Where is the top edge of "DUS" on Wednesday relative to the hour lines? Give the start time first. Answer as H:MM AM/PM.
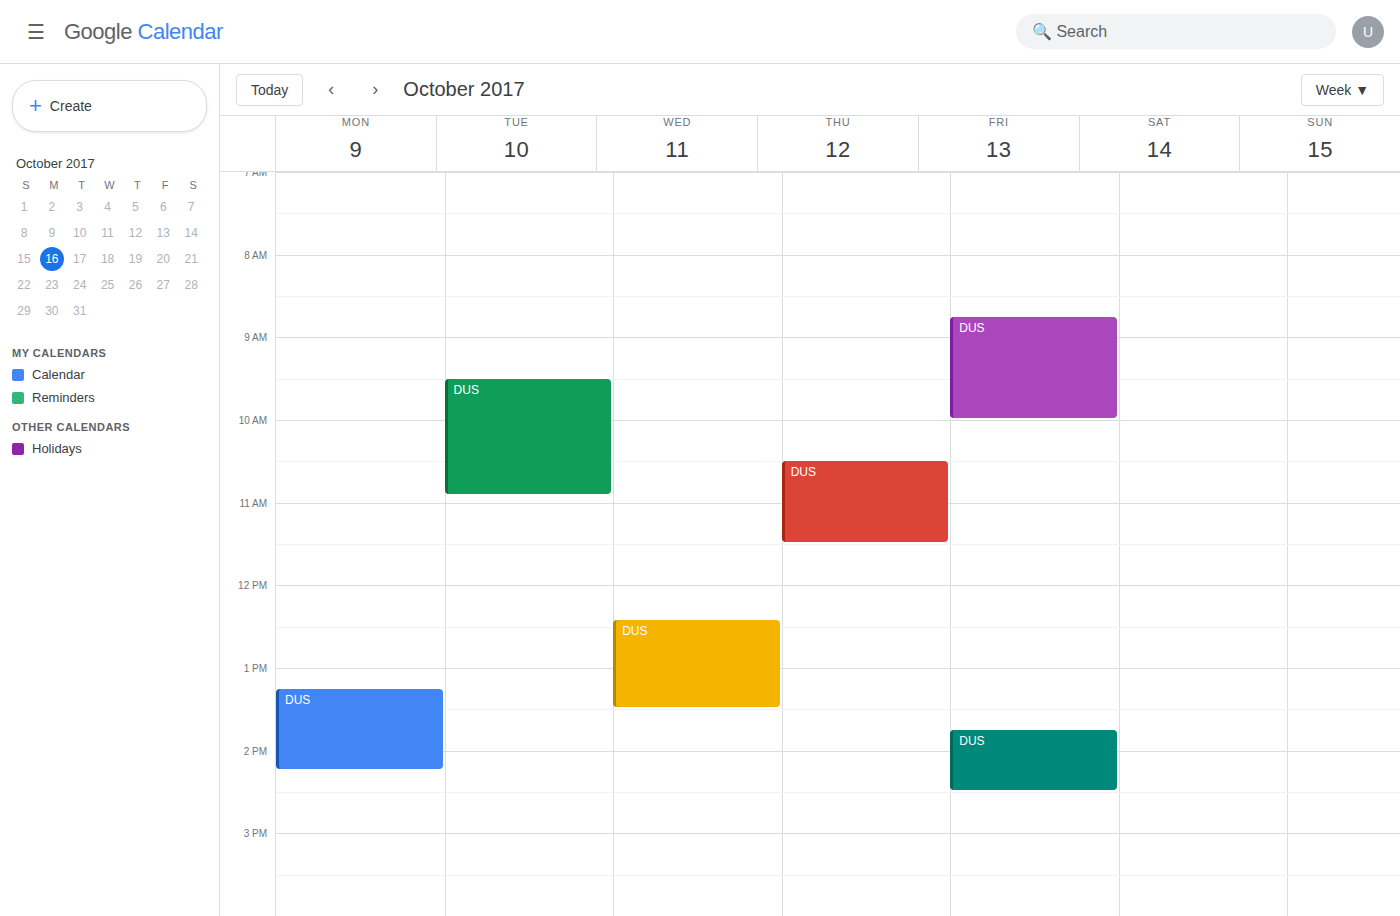
12:25 PM -- neither: 25 minutes below the 12 PM line and 35 minutes above the 1 PM line.